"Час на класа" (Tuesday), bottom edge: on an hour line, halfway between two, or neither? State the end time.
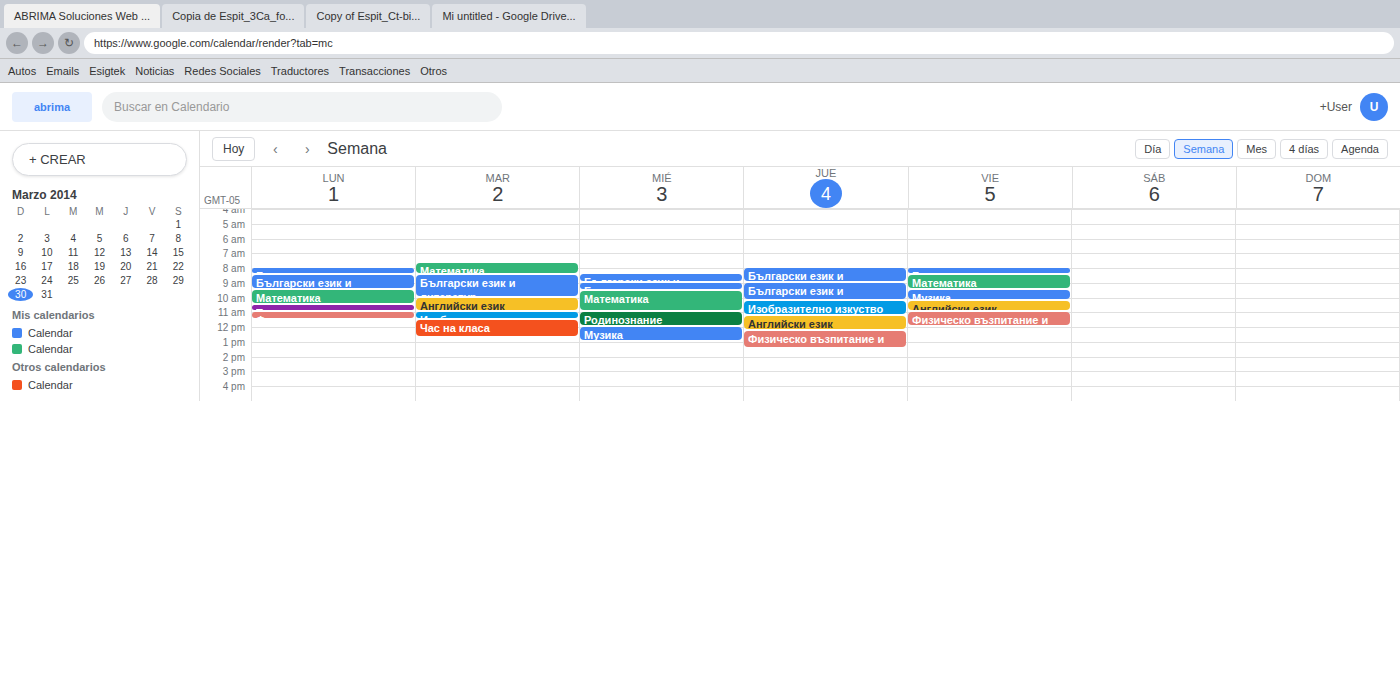
12:45 PM -- neither: three quarters of the way from the 12 PM line to the 1 PM line.